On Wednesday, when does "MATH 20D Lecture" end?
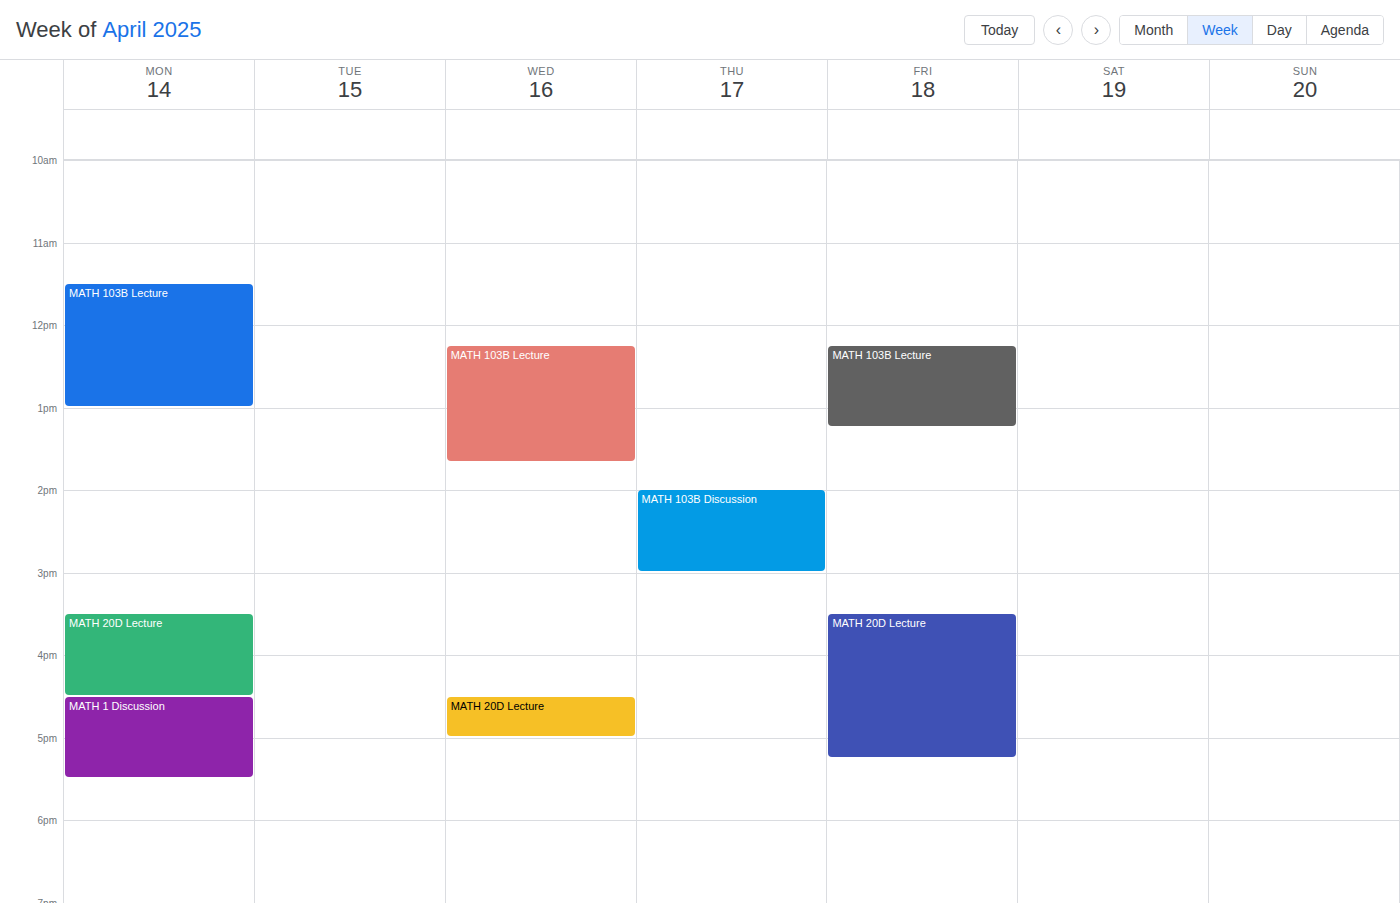
5:00 PM